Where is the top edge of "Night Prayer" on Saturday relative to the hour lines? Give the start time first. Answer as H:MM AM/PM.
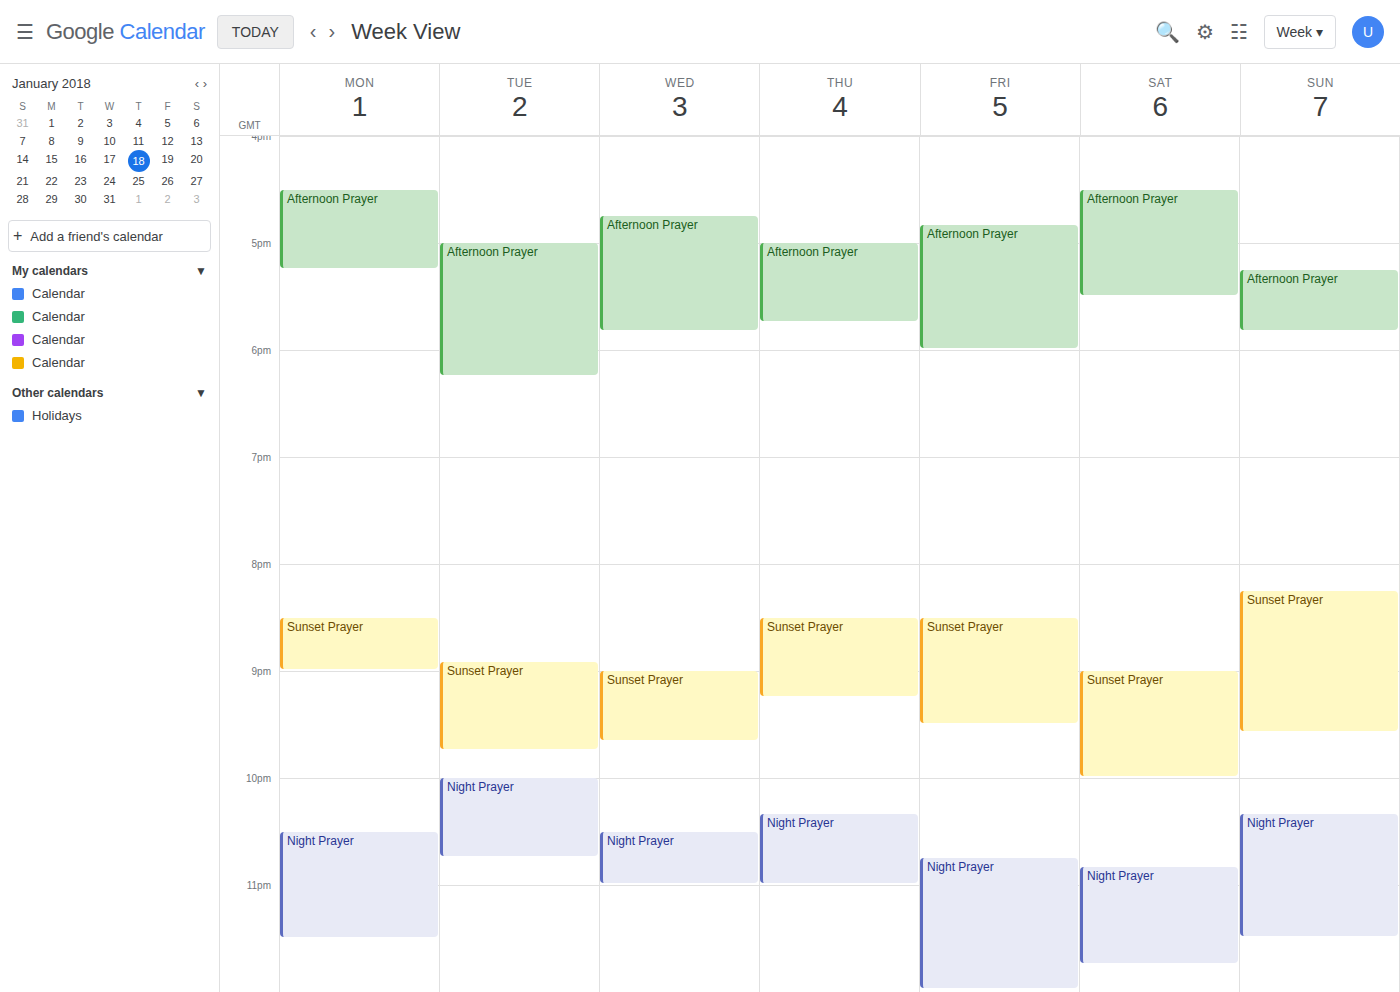
10:50 PM -- neither: 50 minutes below the 10 PM line and 10 minutes above the 11 PM line.